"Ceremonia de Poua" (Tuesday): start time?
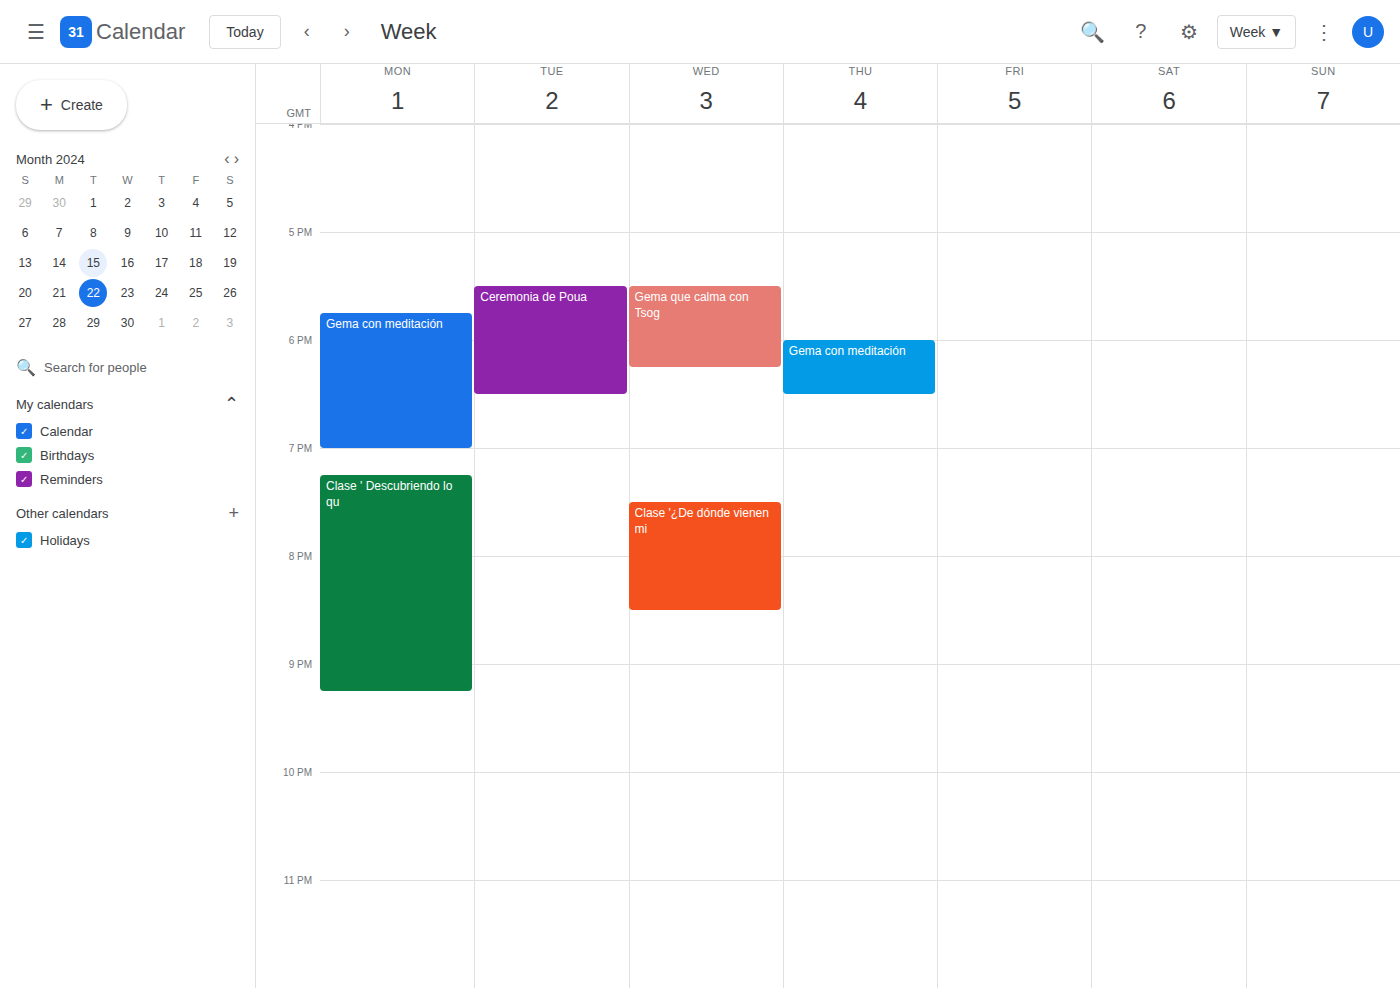
5:30 PM